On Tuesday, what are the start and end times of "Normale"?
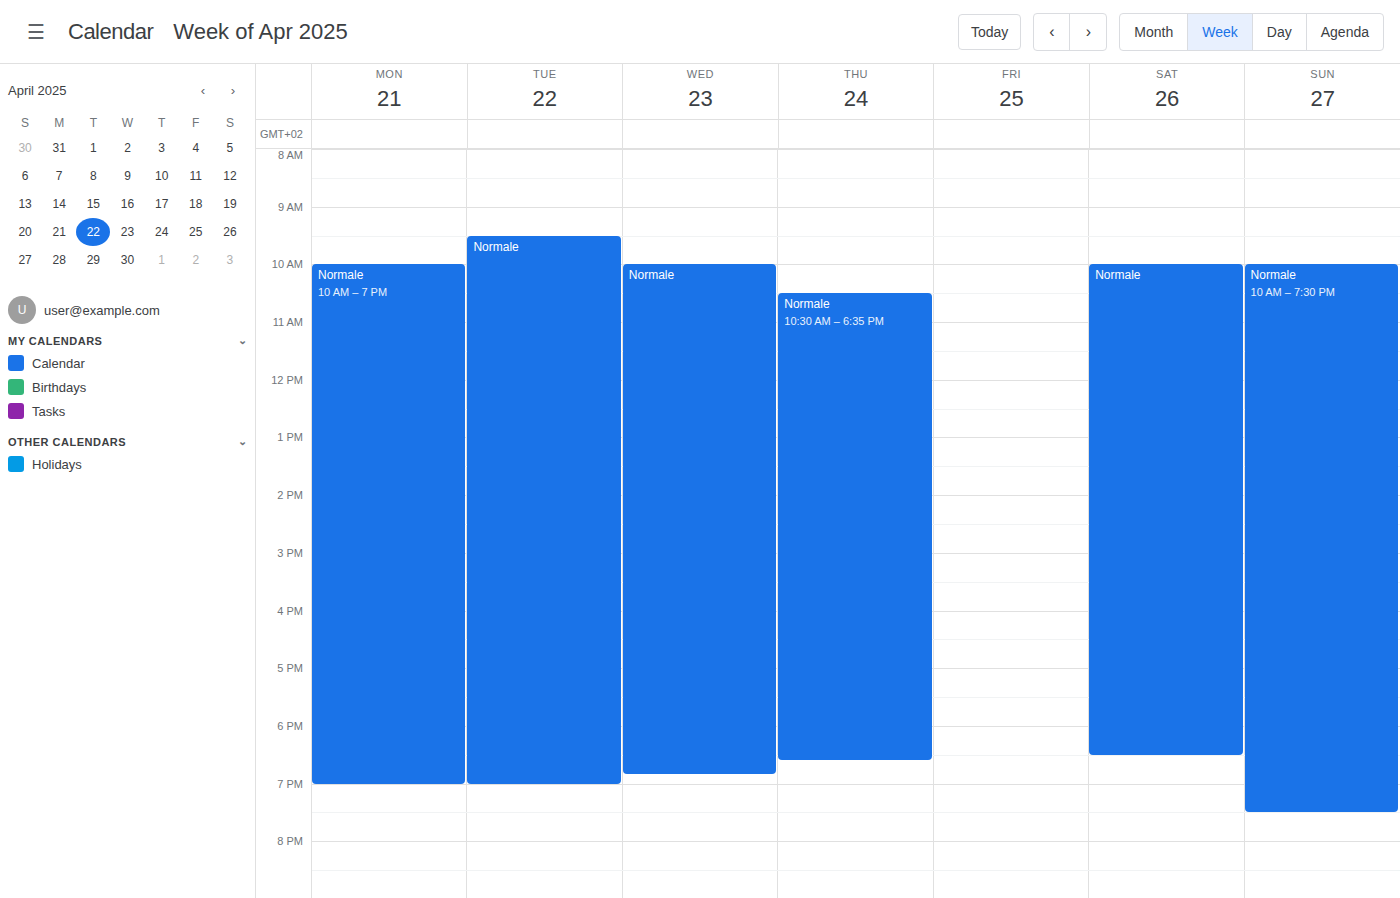
9:30 AM to 7:00 PM